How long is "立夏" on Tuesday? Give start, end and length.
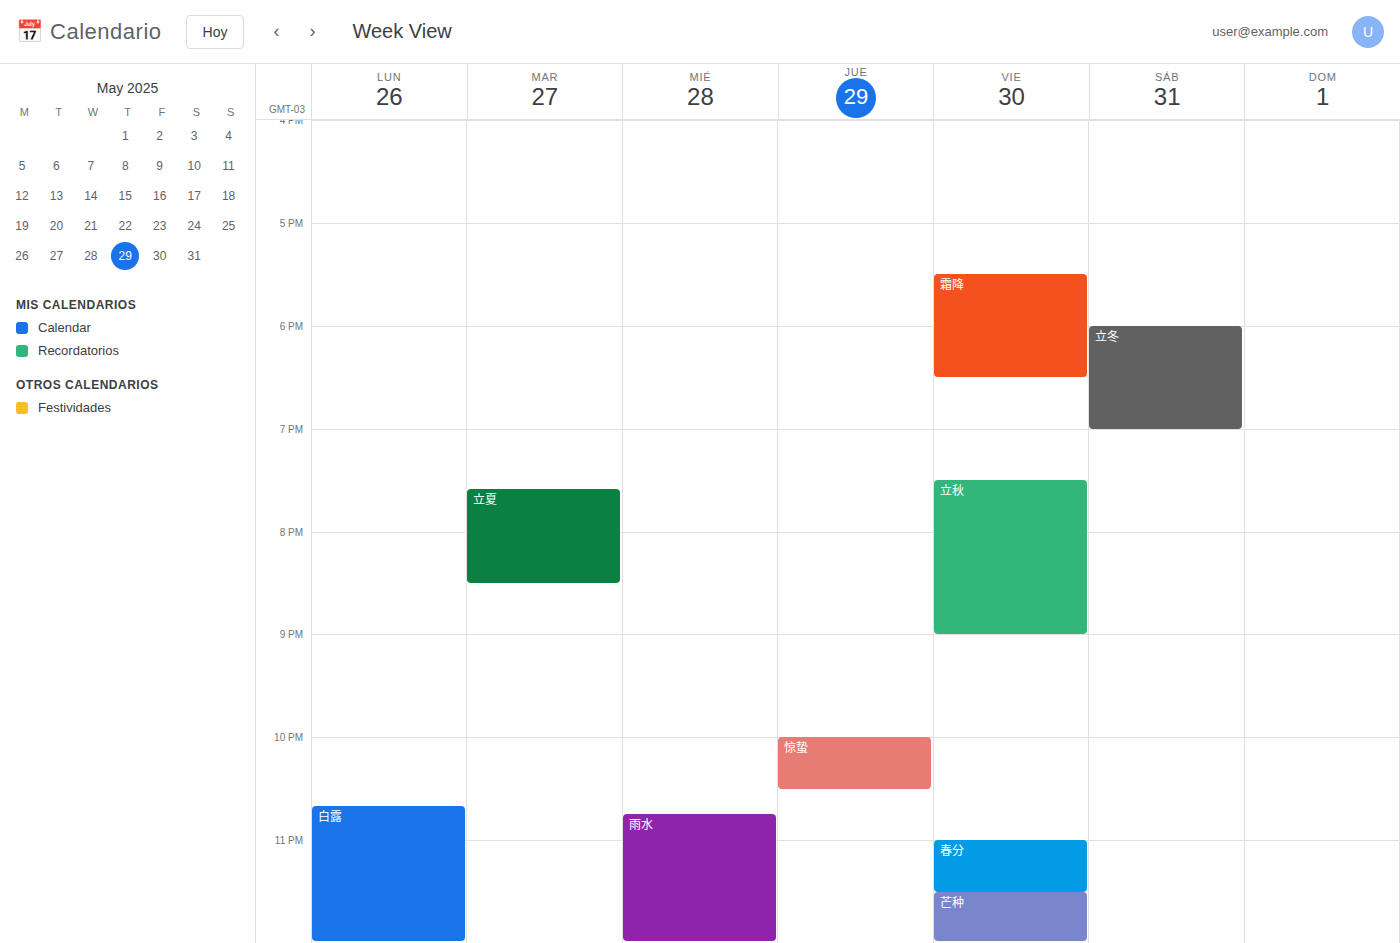
19:35 to 20:30, 55 minutes